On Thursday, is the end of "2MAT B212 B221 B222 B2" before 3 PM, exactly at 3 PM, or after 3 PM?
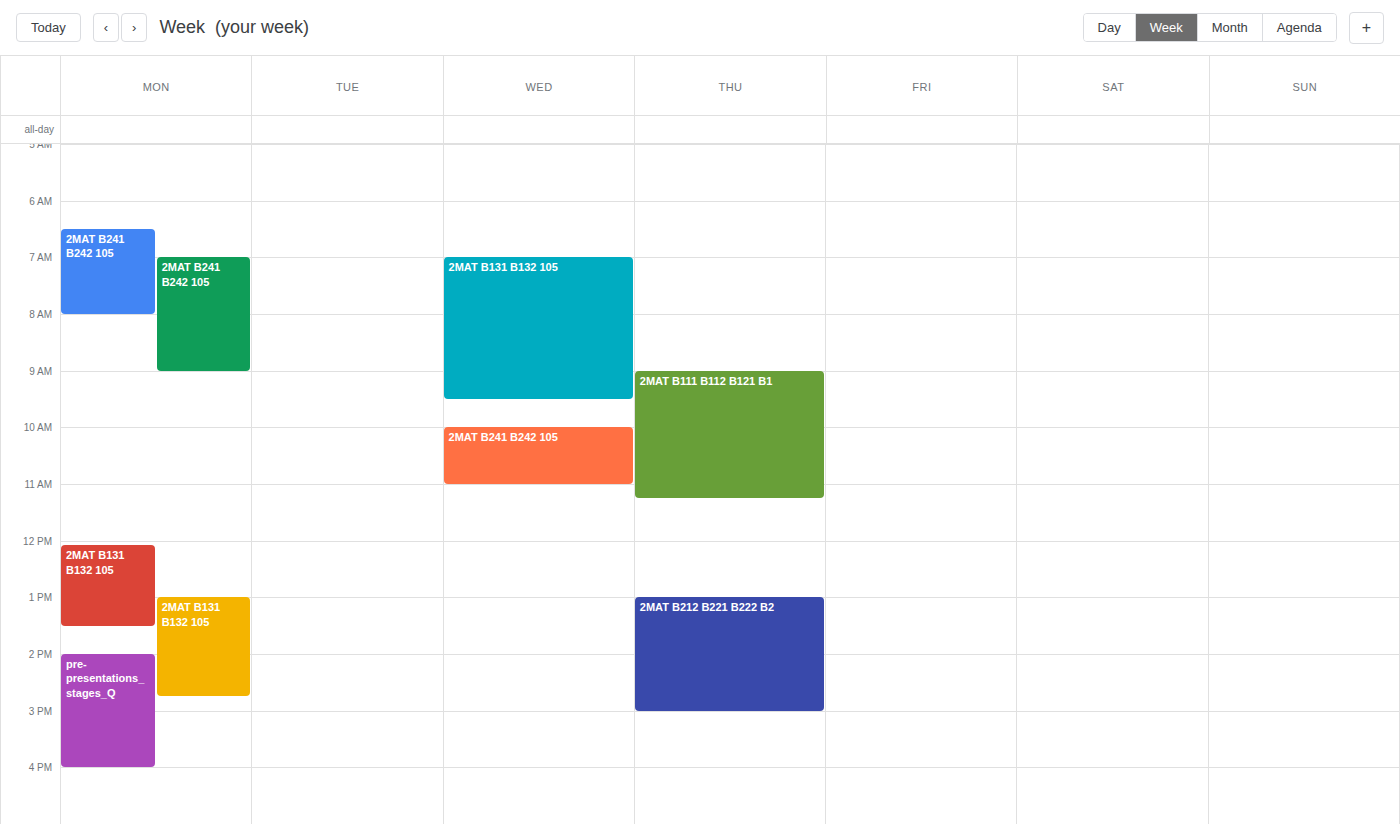
3:00 PM -- exactly at 3 PM, on the 3 PM line.